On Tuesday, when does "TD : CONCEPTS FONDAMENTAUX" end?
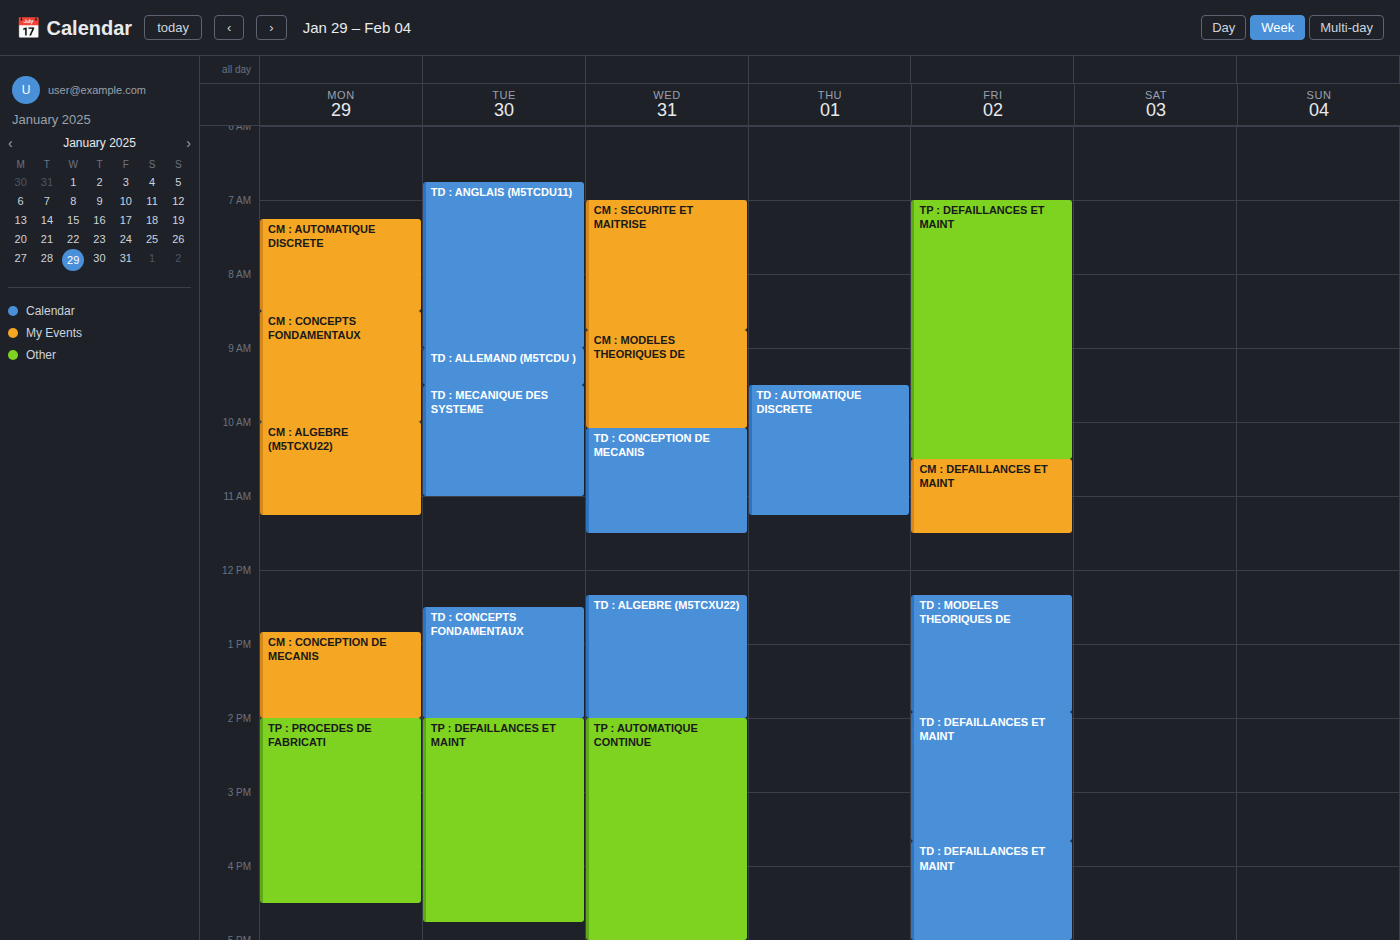
2:00 PM